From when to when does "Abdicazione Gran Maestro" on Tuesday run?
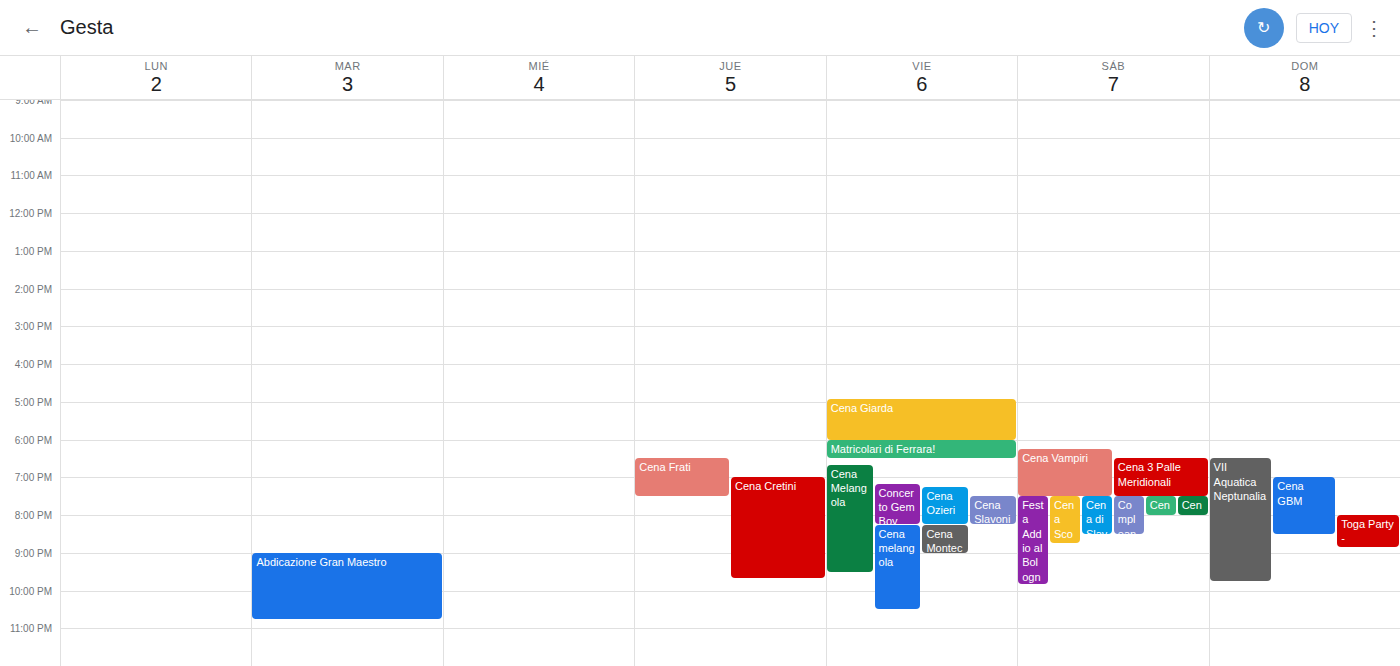
9:00 PM to 10:45 PM